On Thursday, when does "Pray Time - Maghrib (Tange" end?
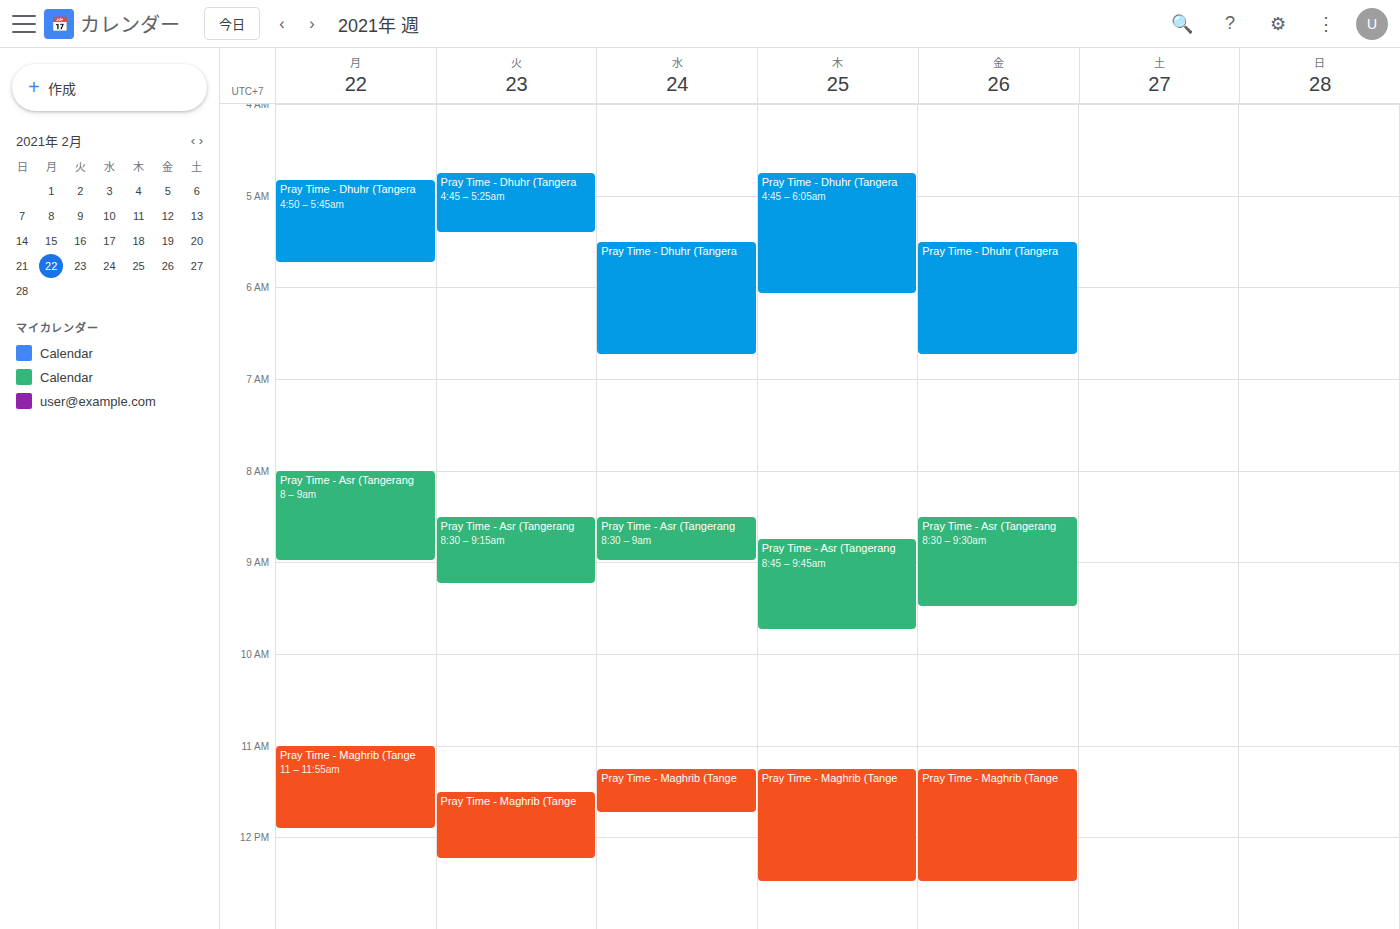
12:30 PM